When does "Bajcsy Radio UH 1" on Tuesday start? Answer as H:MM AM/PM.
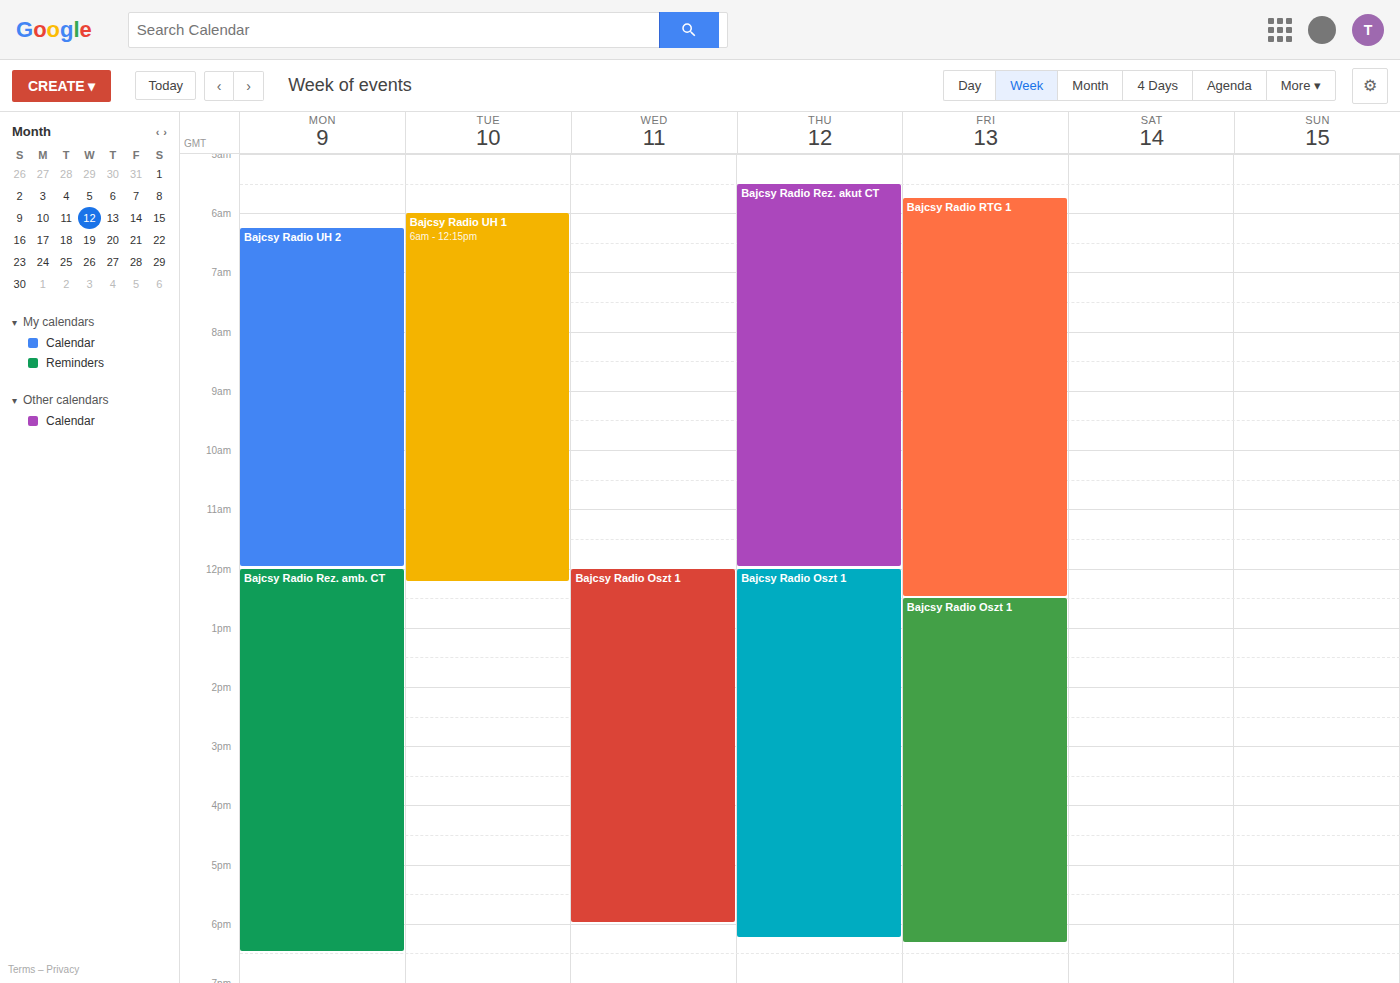
6:00 AM